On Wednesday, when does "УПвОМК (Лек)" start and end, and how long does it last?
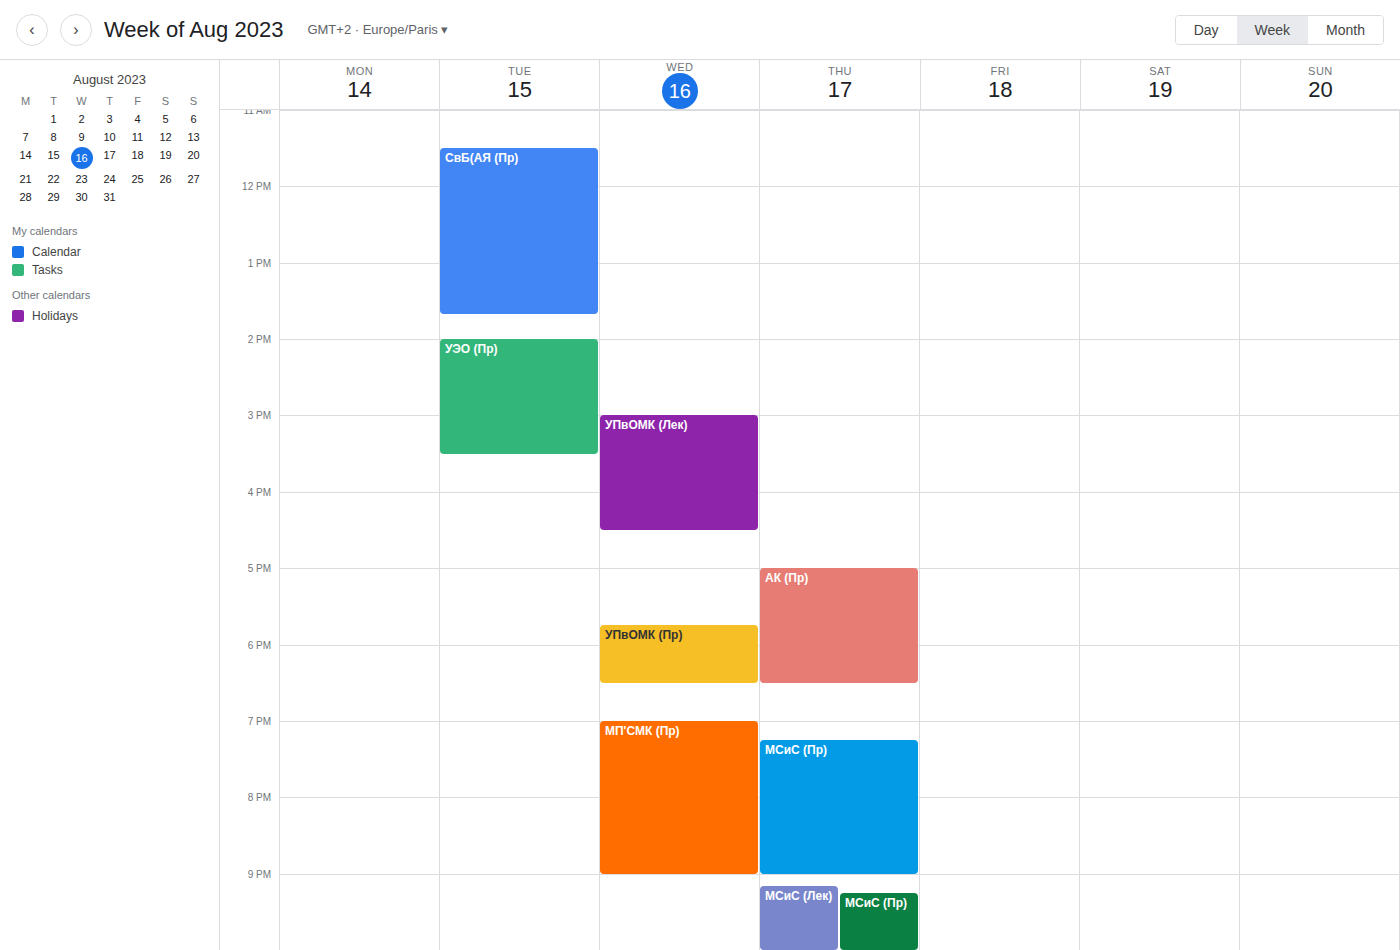
15:00 to 16:30, 1 hour 30 minutes